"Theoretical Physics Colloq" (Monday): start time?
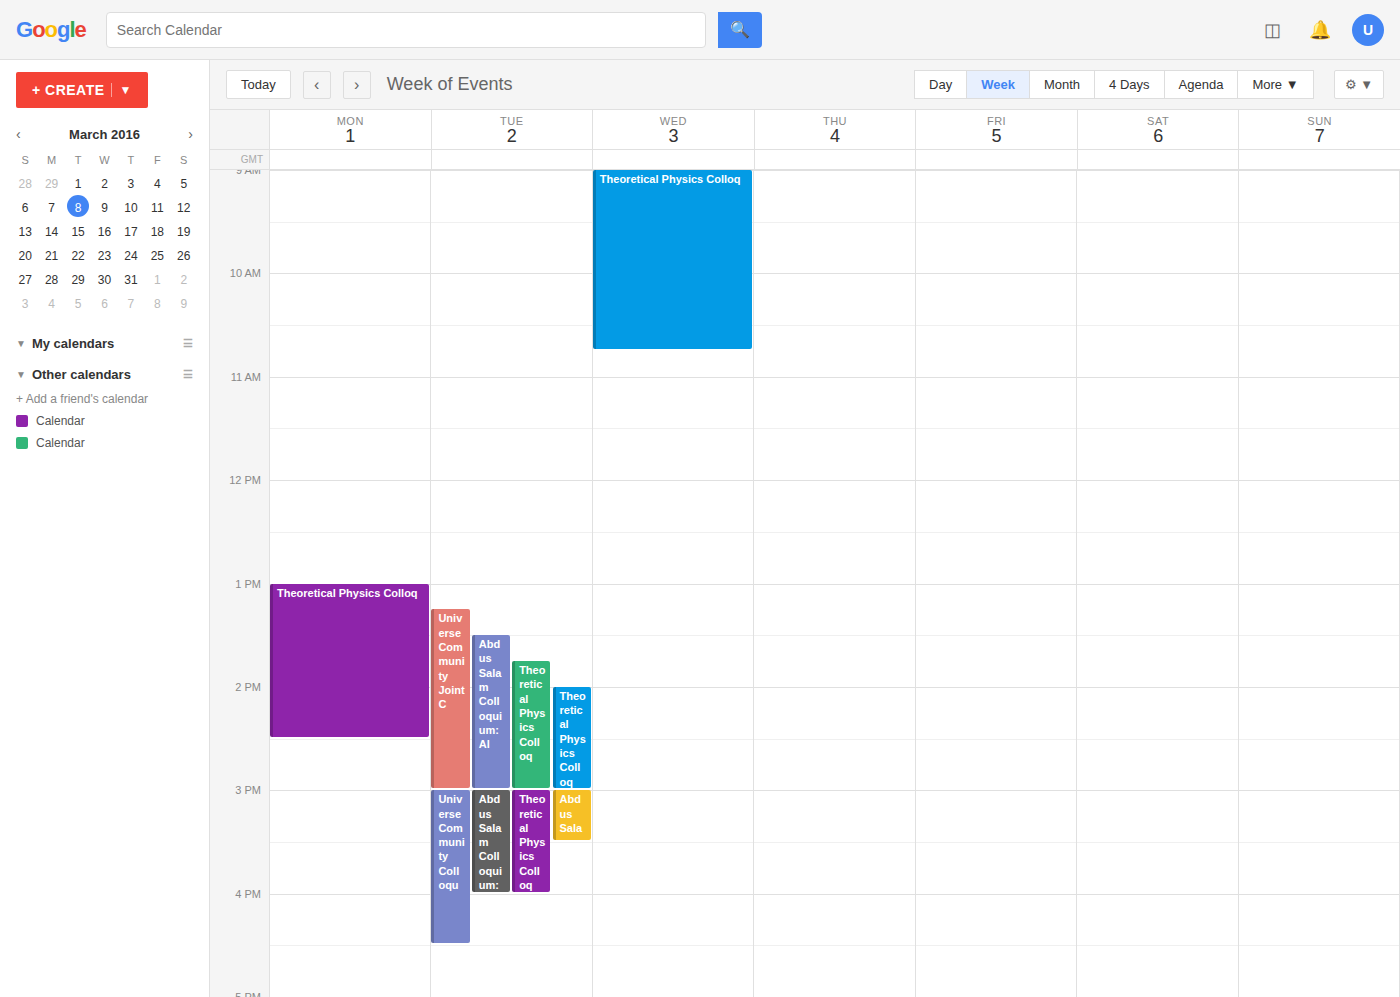
1:00 PM